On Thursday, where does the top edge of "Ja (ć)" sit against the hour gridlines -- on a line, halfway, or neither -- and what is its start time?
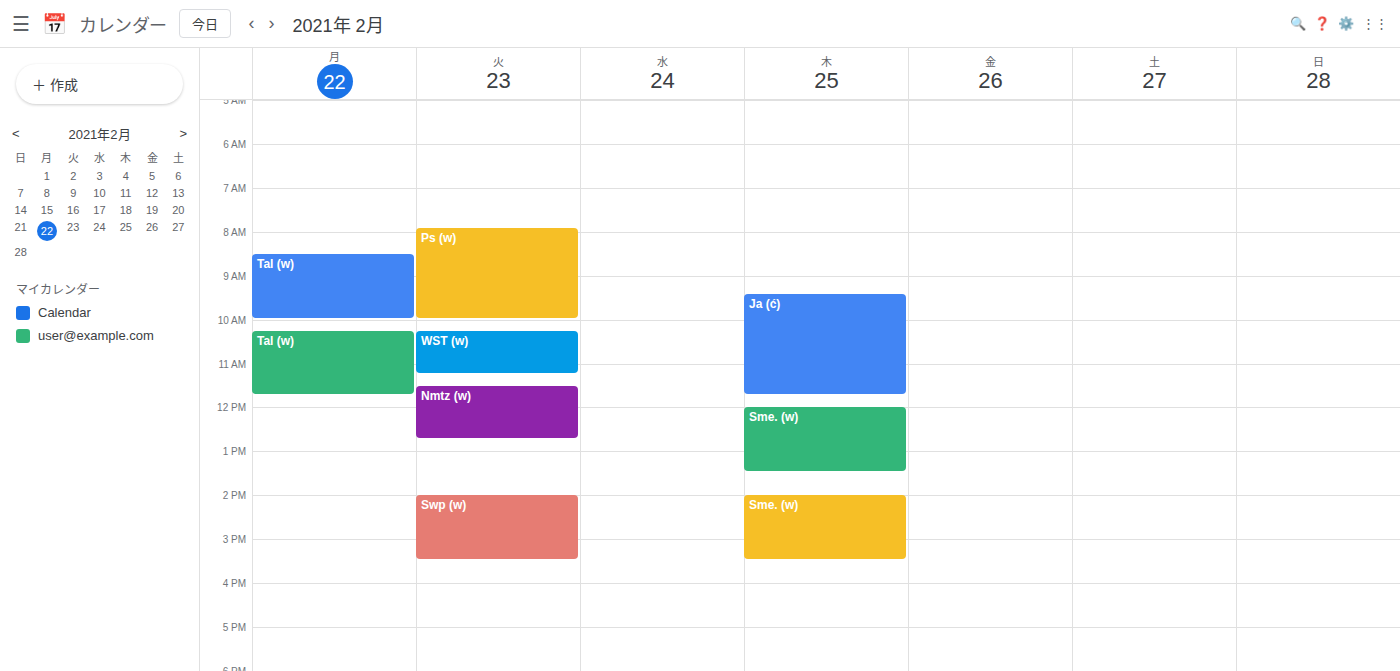
9:25 AM -- neither: 25 minutes below the 9 AM line and 35 minutes above the 10 AM line.